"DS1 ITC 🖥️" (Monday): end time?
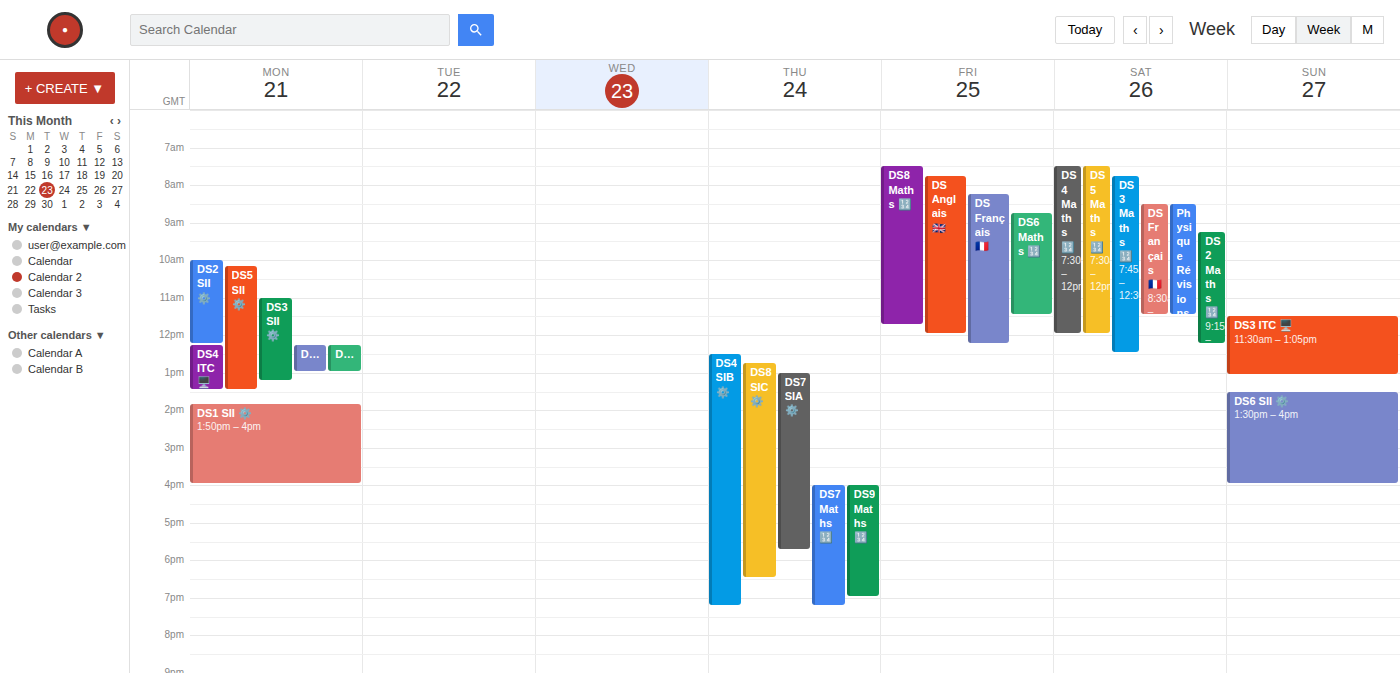
1:00 PM